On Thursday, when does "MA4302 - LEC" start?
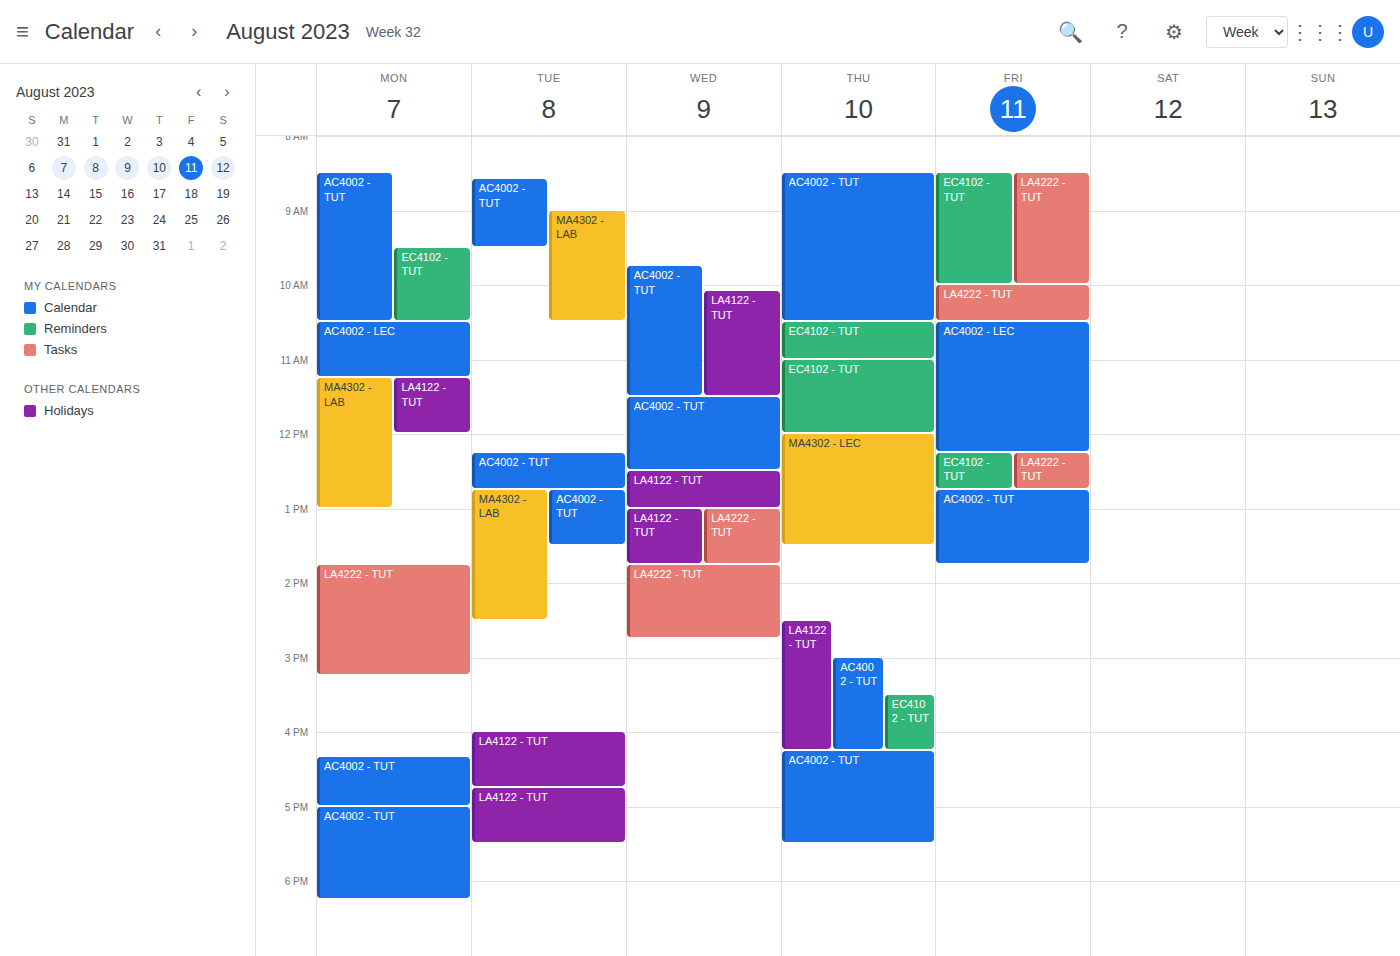
12:00 PM